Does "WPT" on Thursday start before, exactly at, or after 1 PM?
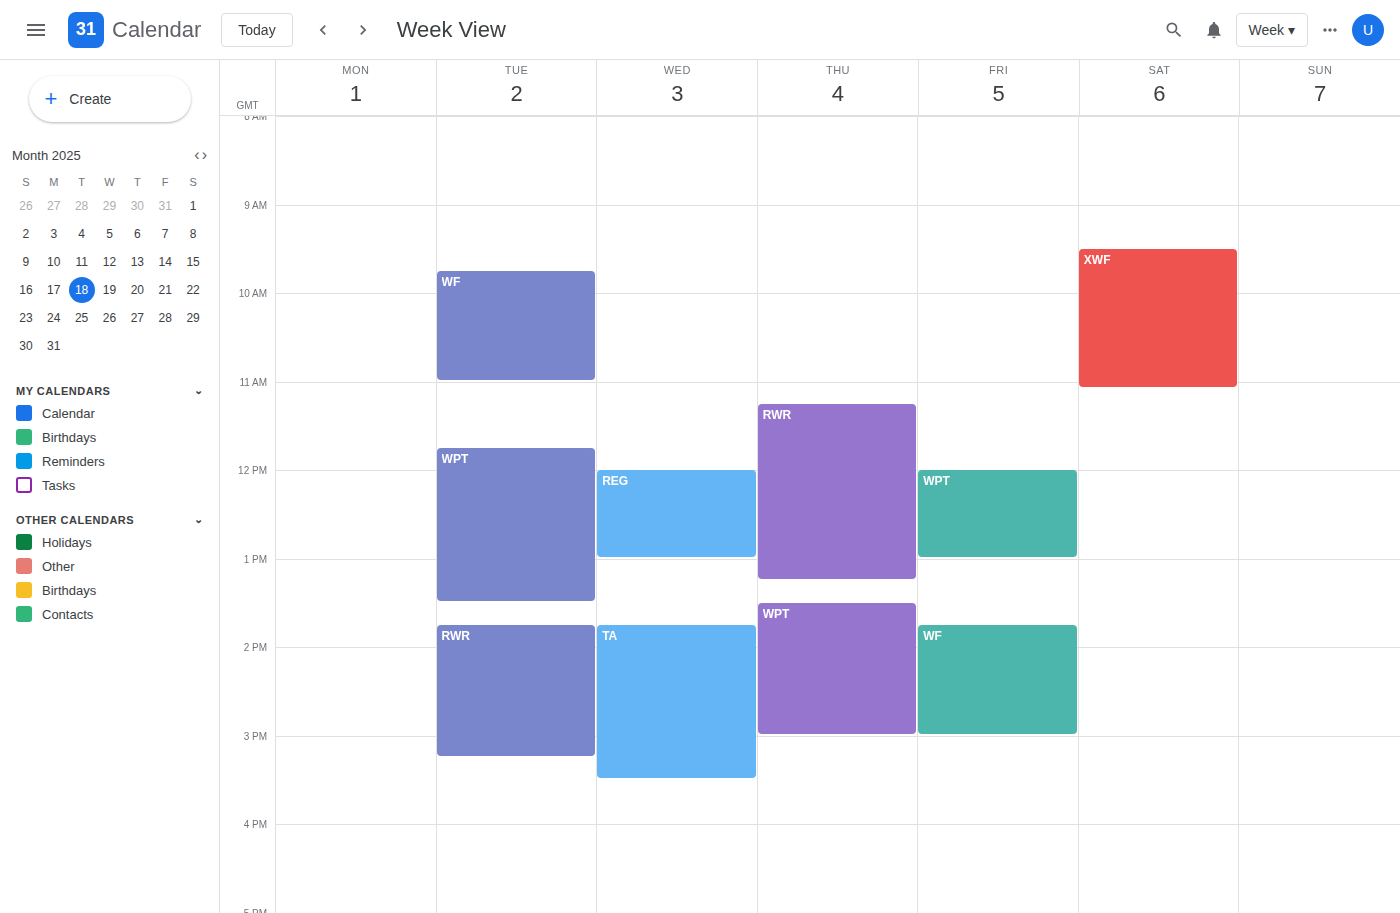
1:30 PM -- after 1 PM, 30 minutes below the 1 PM line.